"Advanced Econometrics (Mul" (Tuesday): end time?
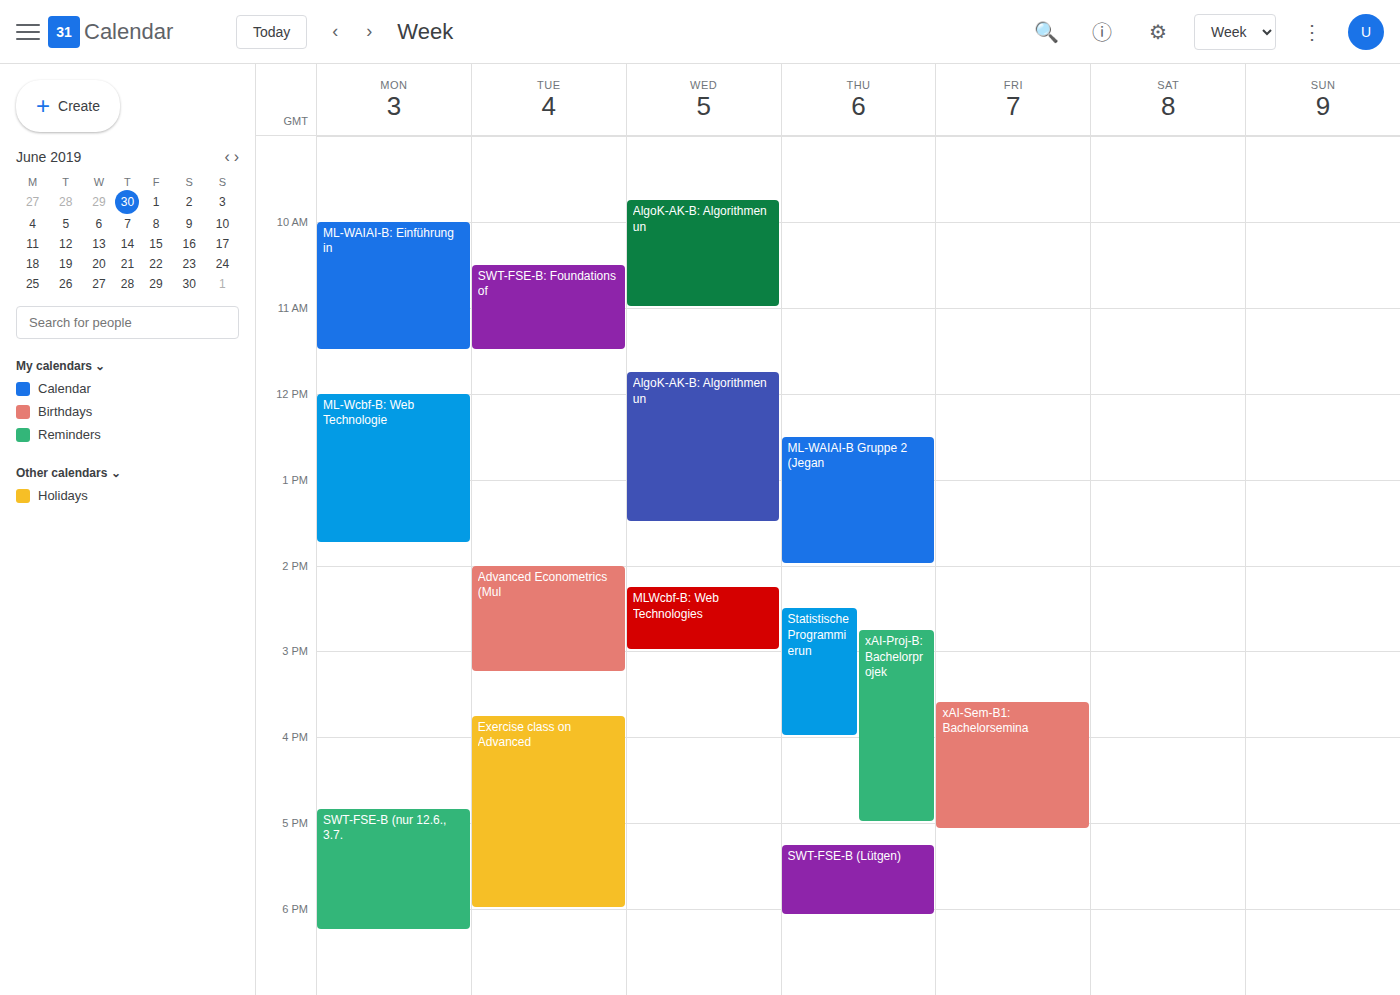
3:15 PM